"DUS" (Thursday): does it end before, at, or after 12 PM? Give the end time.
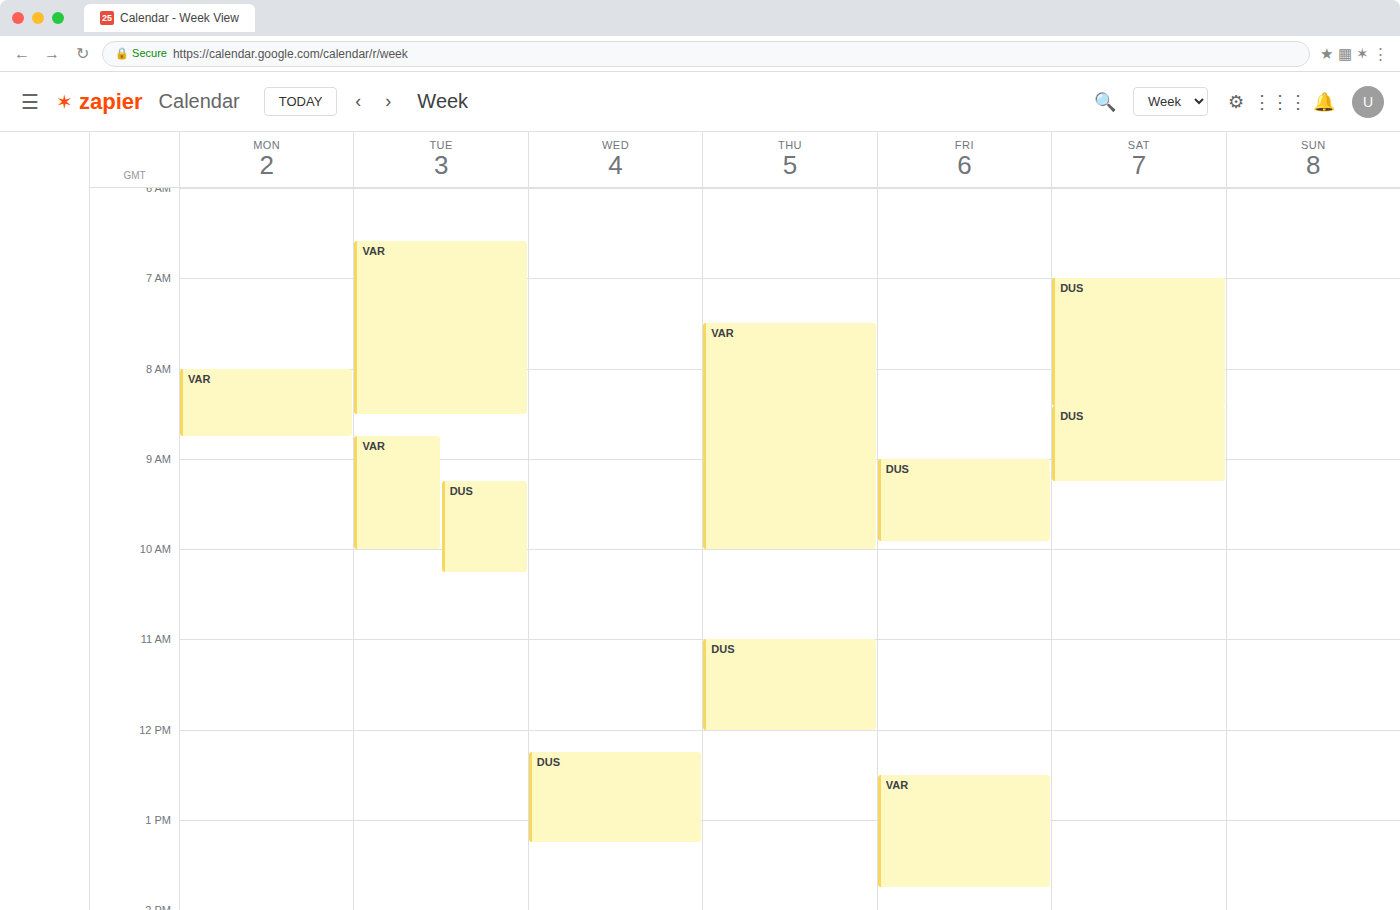
12:00 PM -- exactly at 12 PM, on the 12 PM line.